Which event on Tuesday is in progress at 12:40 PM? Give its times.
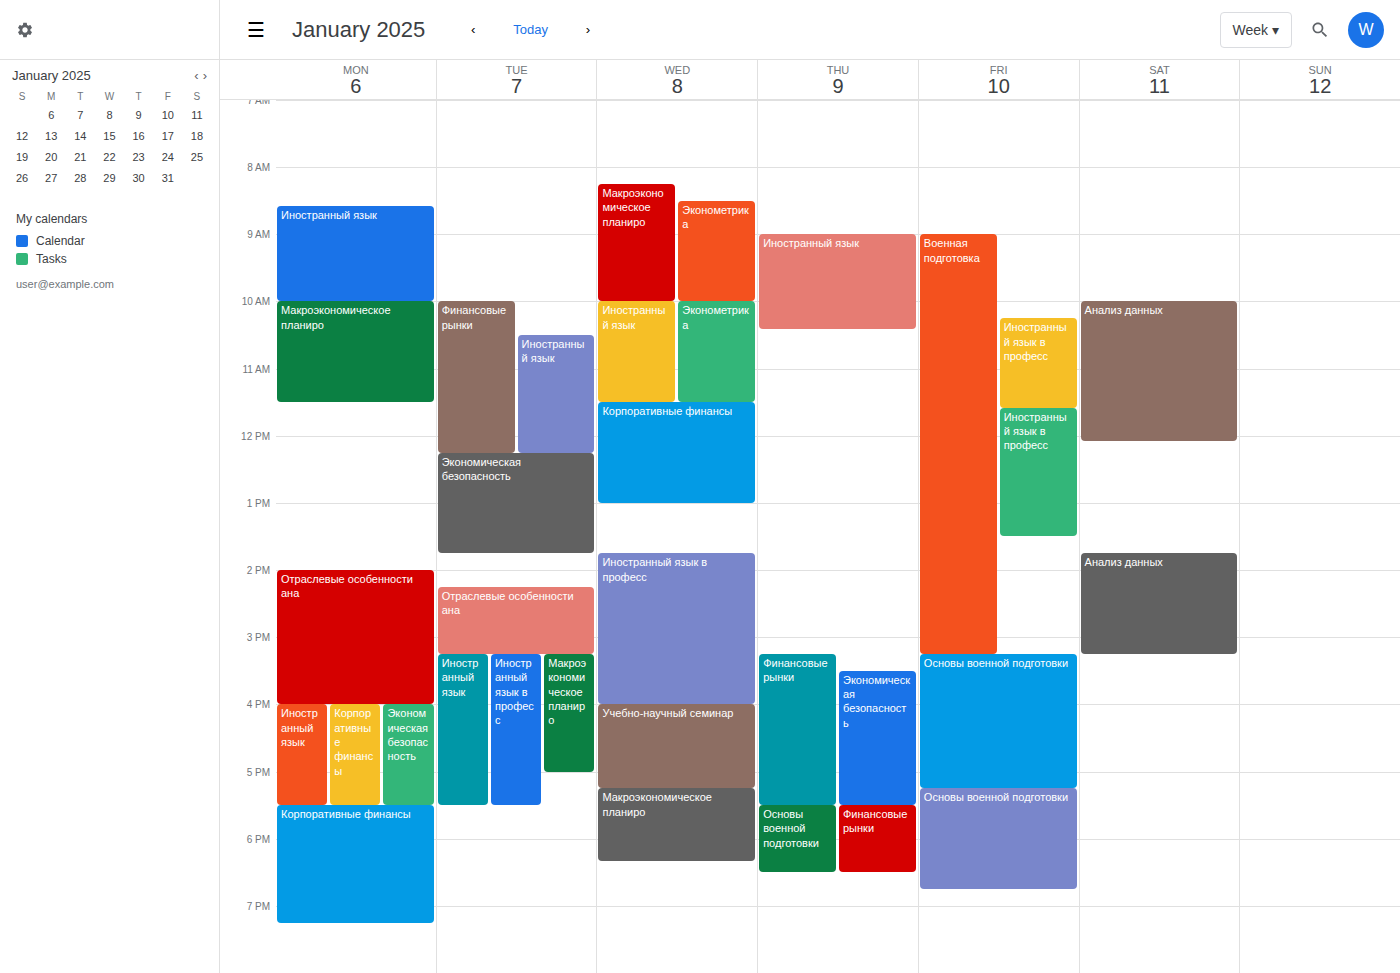
"Экономическая безопасность", 12:15 PM to 1:45 PM